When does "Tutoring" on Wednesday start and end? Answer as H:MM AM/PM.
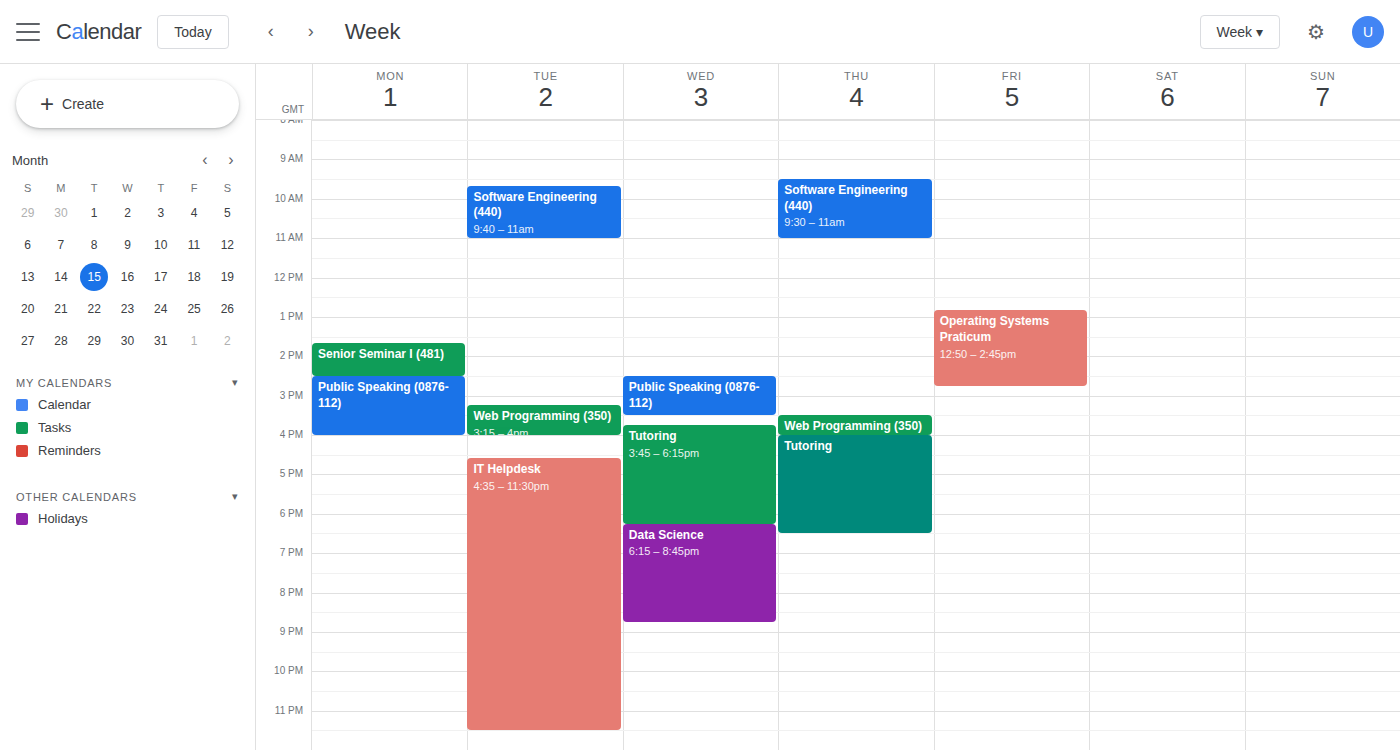
3:45 PM to 6:15 PM